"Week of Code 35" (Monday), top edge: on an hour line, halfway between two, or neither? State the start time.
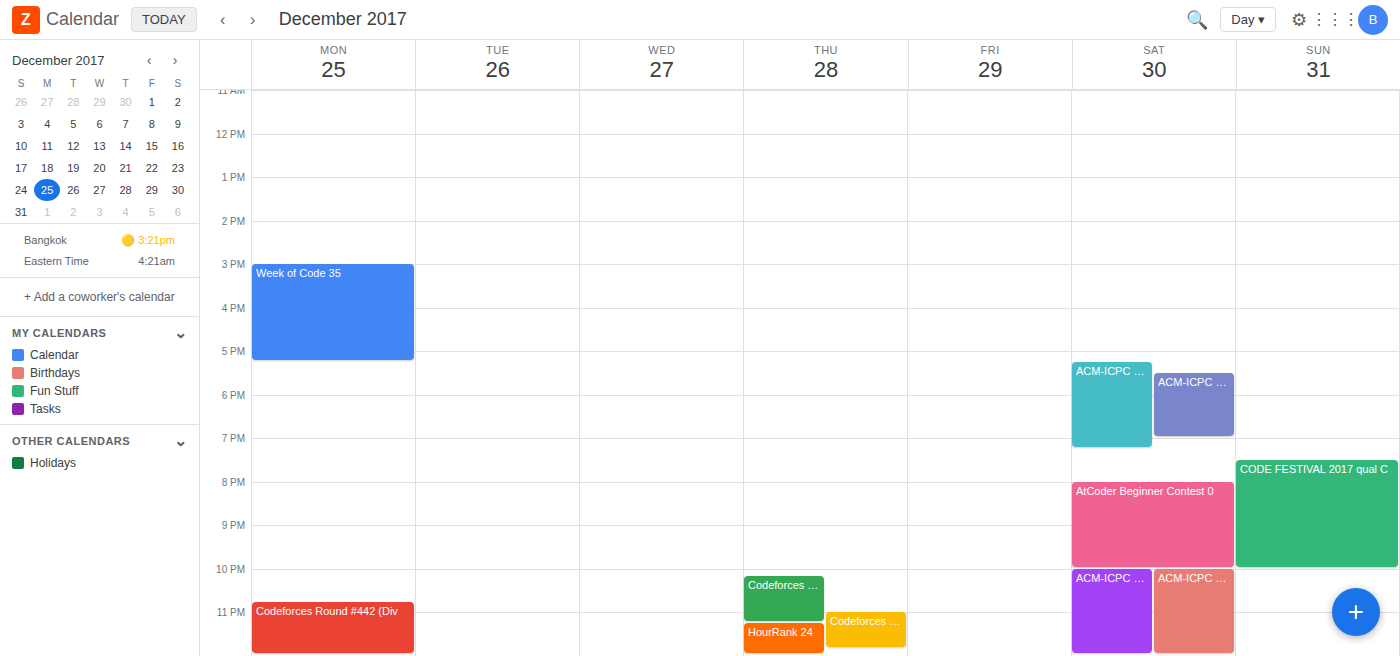
3:00 PM -- exactly on the 3 PM line.